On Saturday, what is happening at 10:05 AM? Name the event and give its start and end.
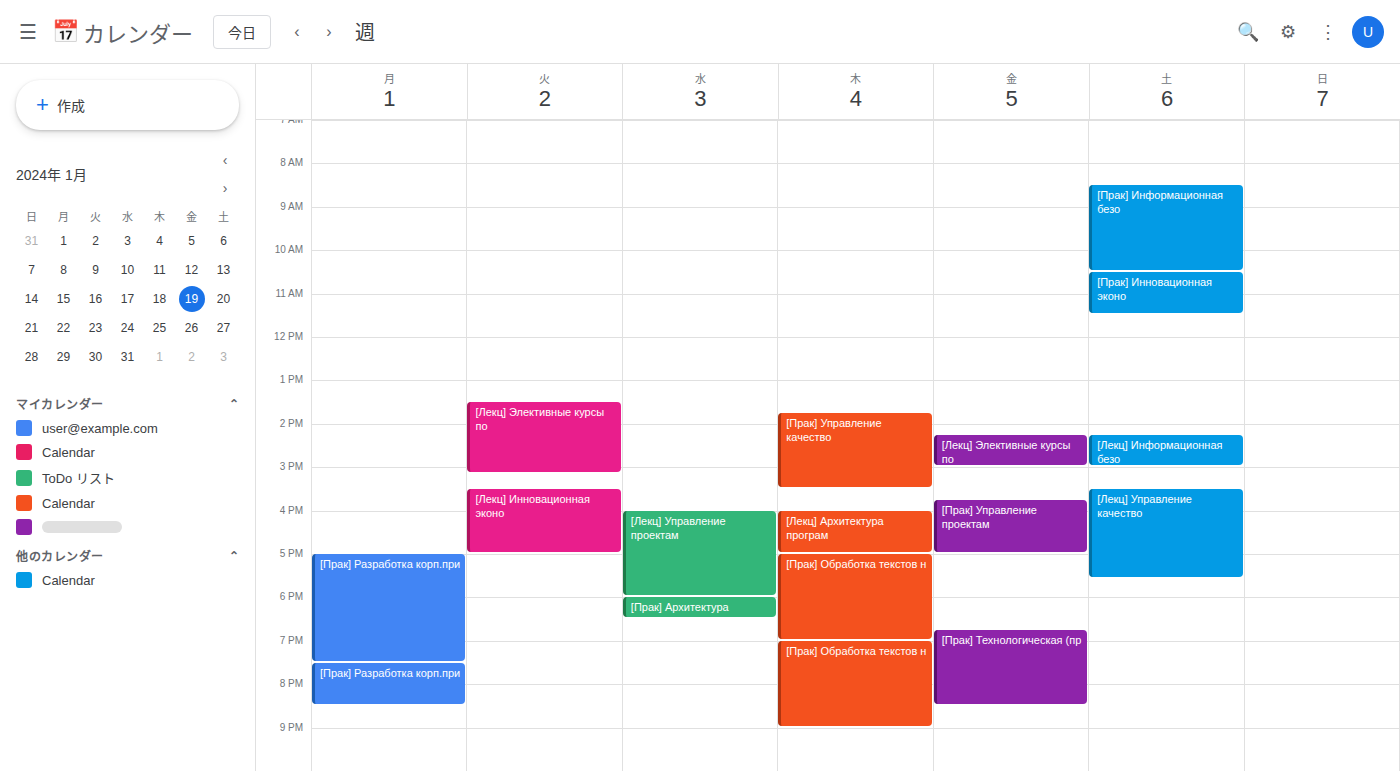
"[Прак] Информационная безо", 8:30 AM to 10:30 AM